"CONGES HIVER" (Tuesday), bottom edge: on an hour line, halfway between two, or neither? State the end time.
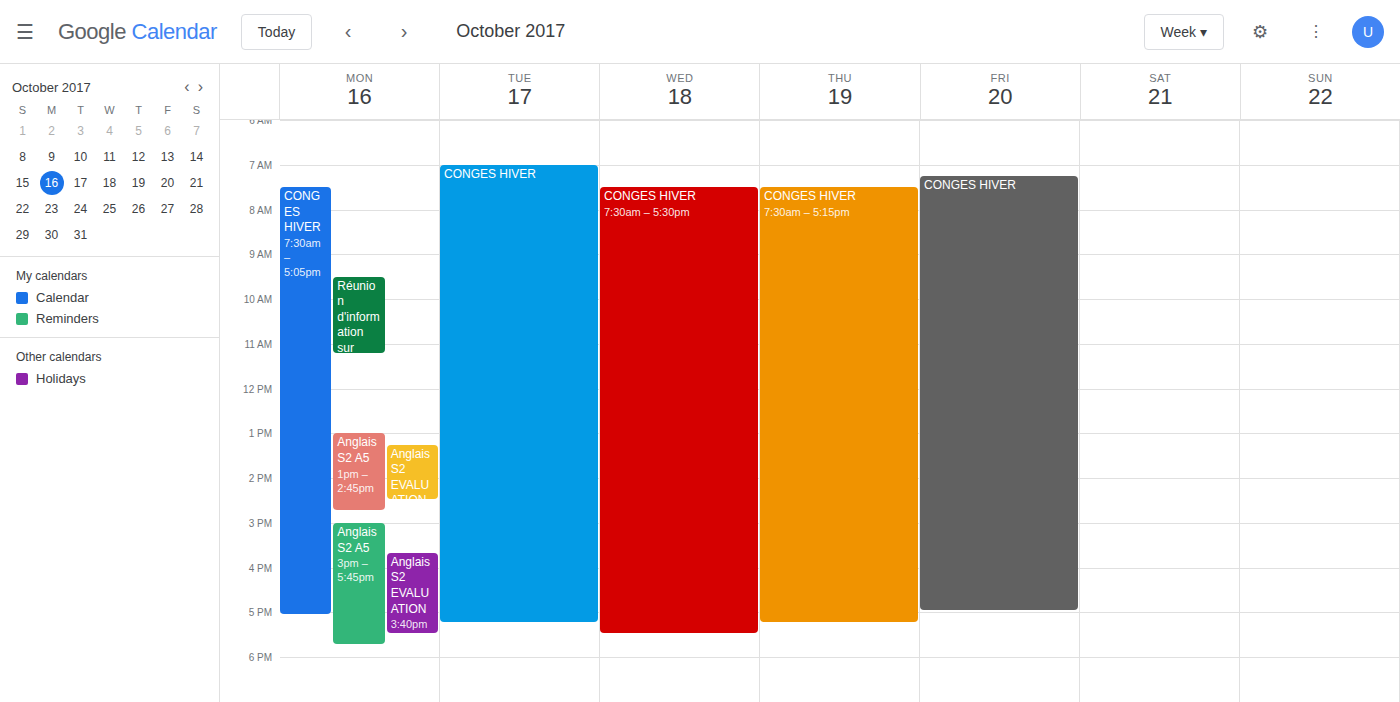
5:15 PM -- neither: a quarter of the way from the 5 PM line to the 6 PM line.